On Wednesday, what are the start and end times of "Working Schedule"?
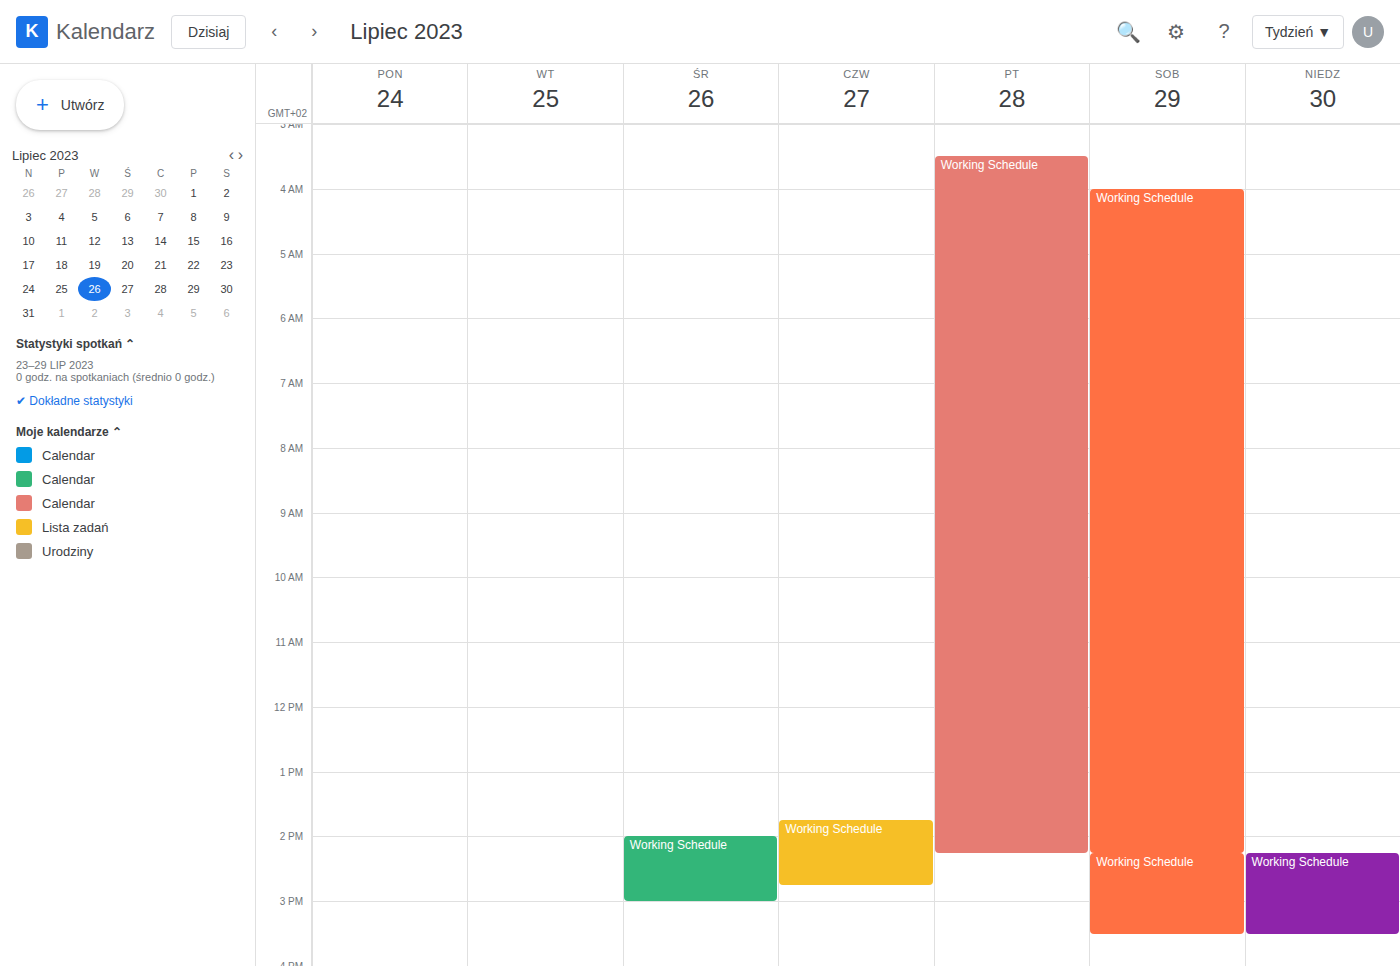
2:00 PM to 3:00 PM